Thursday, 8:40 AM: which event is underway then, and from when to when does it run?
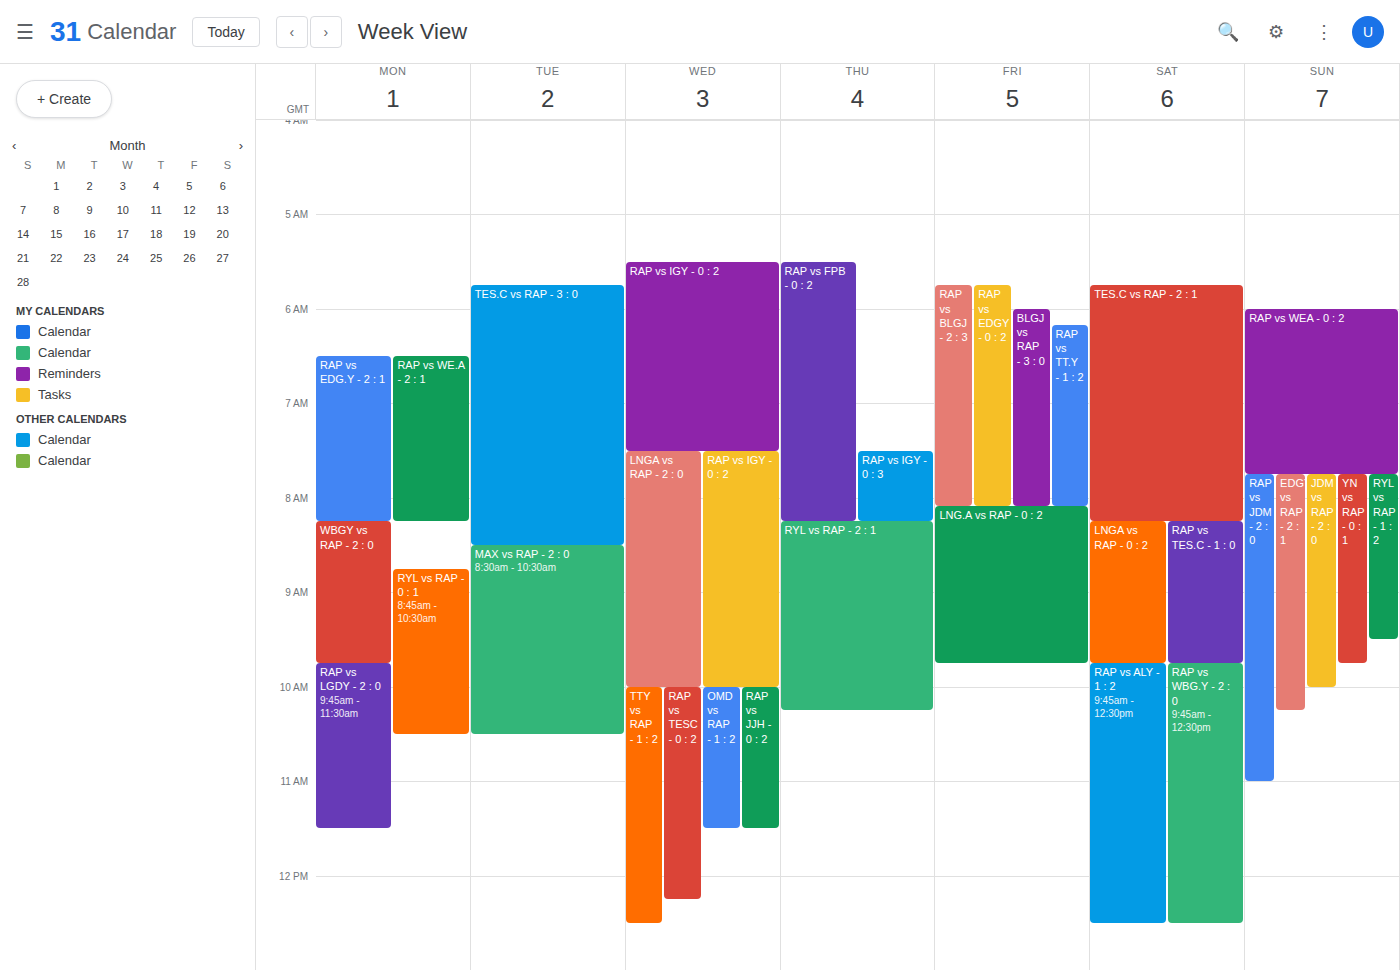
"RYL vs RAP - 2 : 1", 8:15 AM to 10:15 AM